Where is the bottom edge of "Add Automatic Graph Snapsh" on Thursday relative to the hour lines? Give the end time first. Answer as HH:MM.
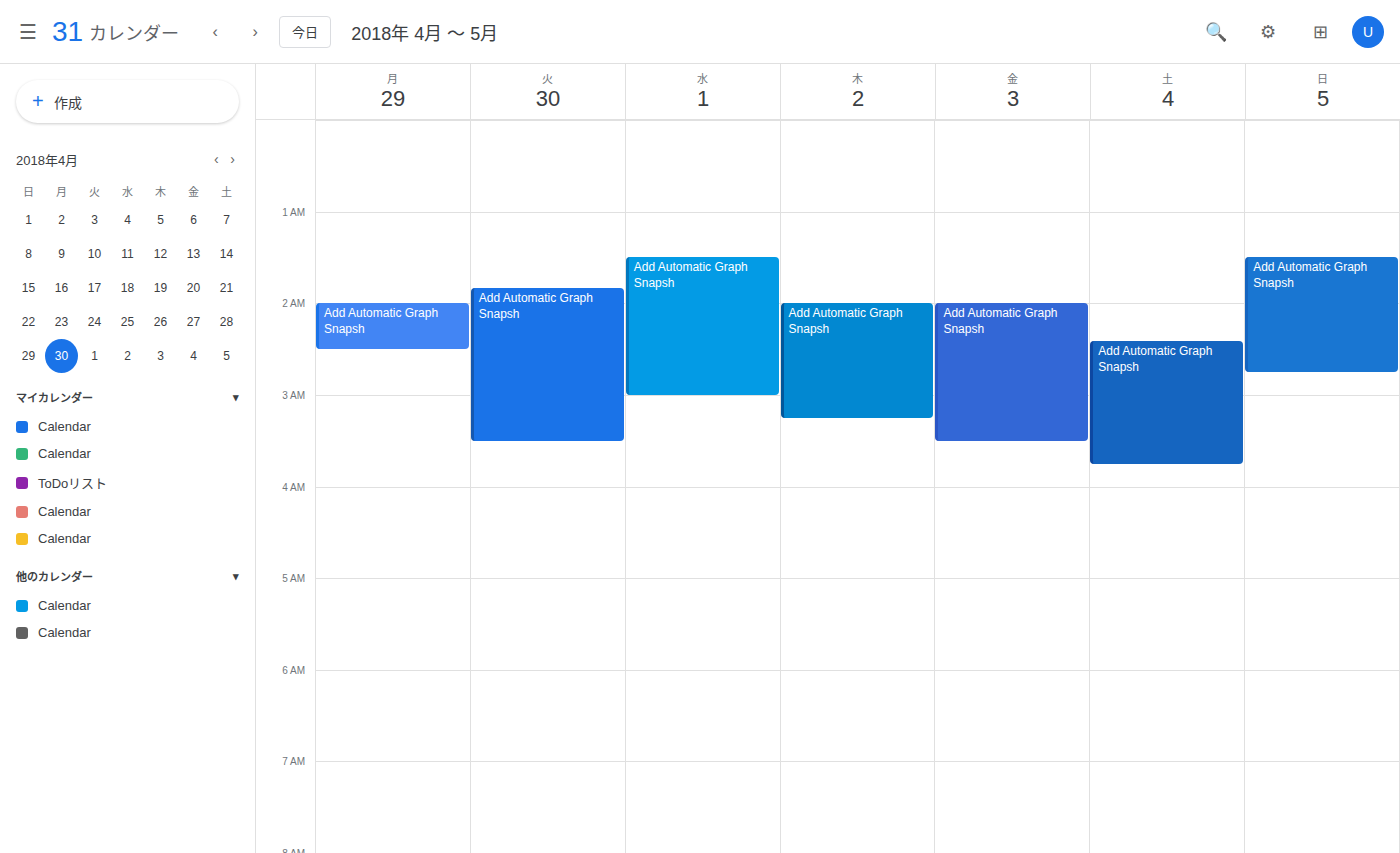
03:15 -- neither: a quarter of the way from the 03:00 line to the 04:00 line.